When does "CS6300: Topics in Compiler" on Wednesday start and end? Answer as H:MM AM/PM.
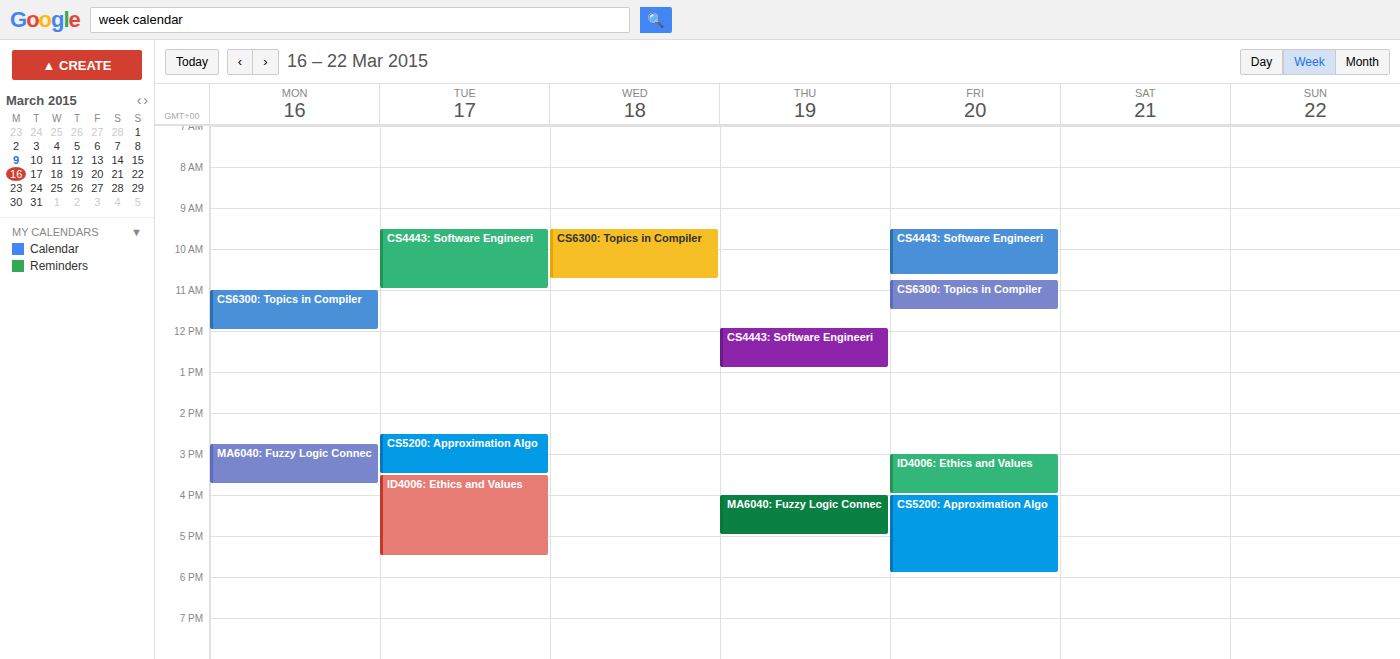
9:30 AM to 10:45 AM